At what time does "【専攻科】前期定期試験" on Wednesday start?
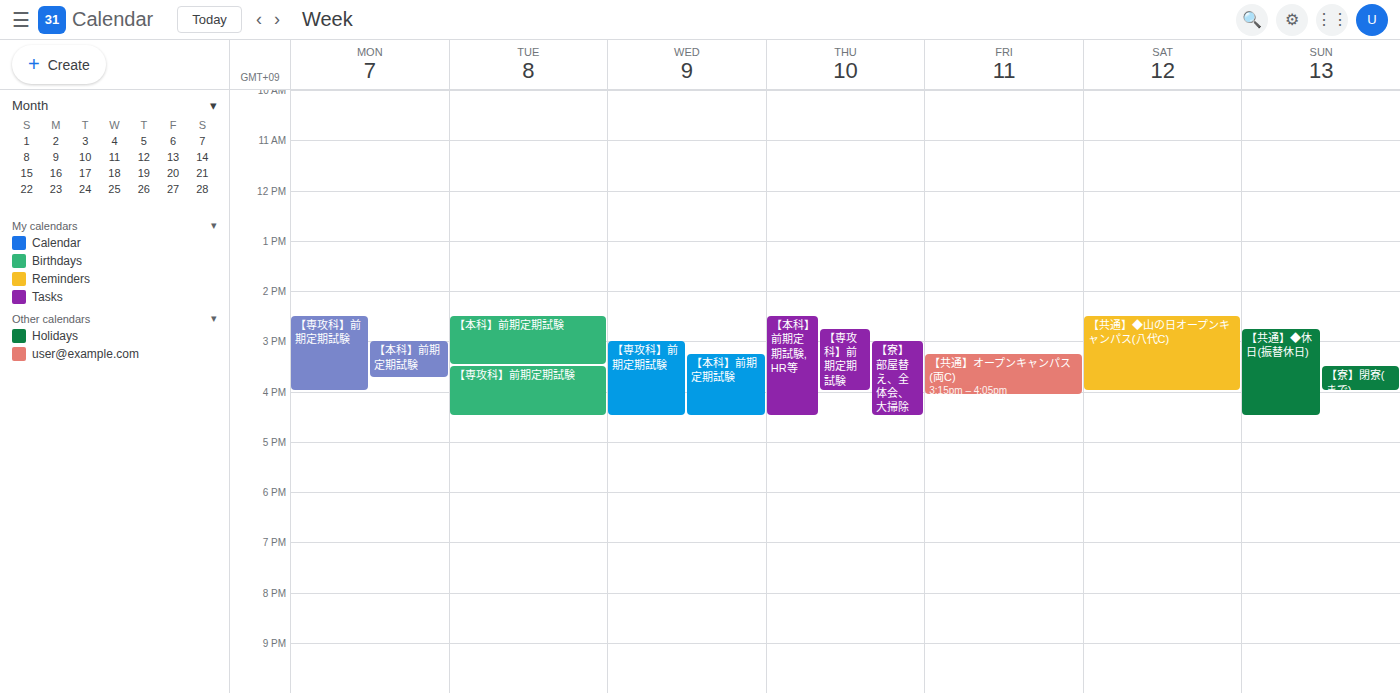
15:00